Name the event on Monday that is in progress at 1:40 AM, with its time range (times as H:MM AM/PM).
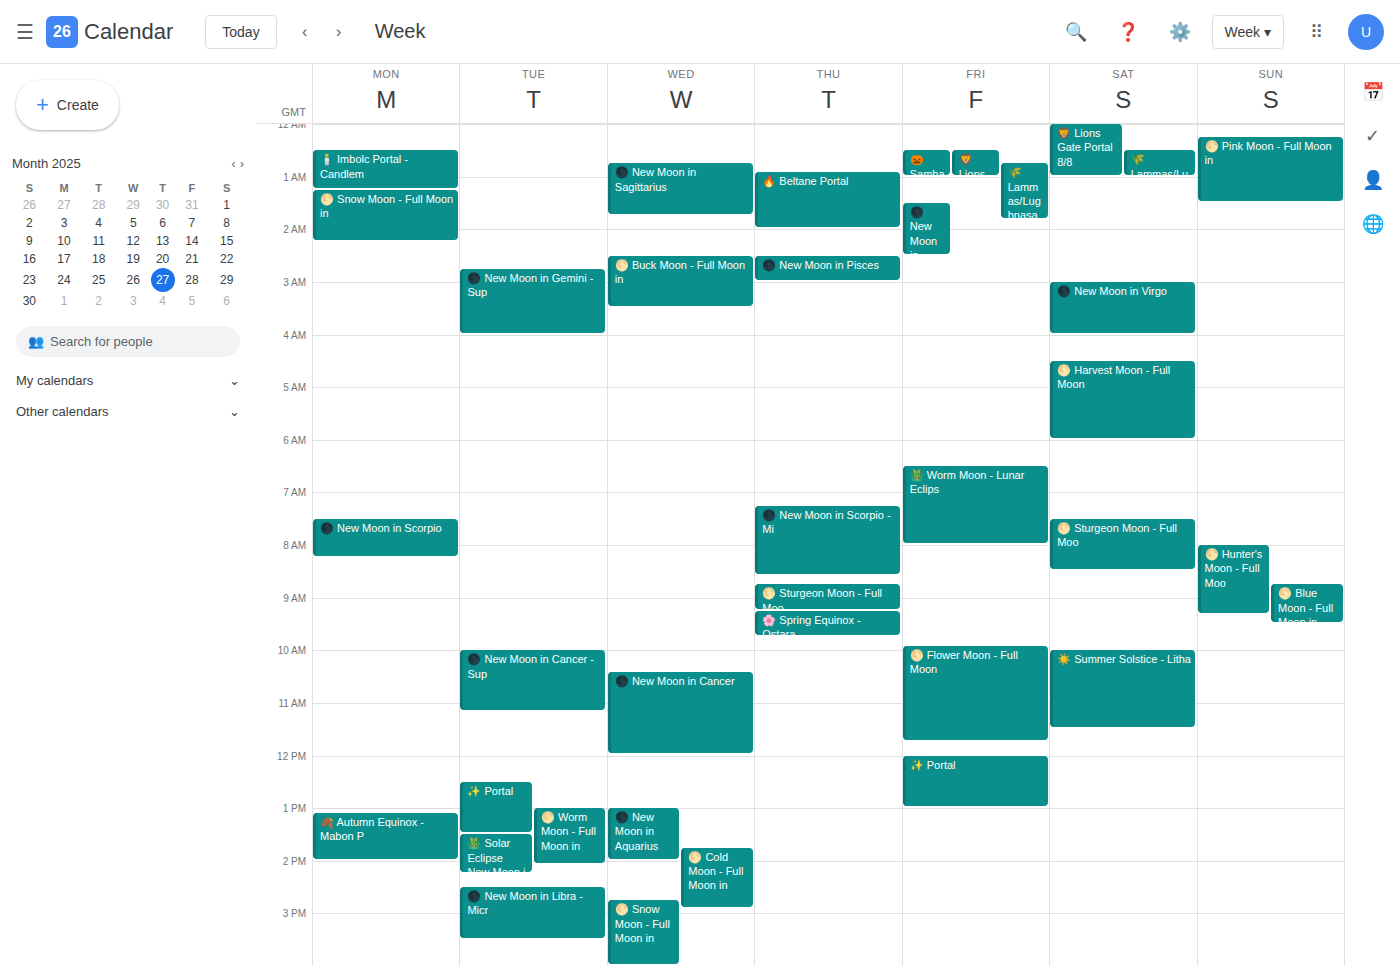
"🌕 Snow Moon - Full Moon in", 1:15 AM to 2:15 AM